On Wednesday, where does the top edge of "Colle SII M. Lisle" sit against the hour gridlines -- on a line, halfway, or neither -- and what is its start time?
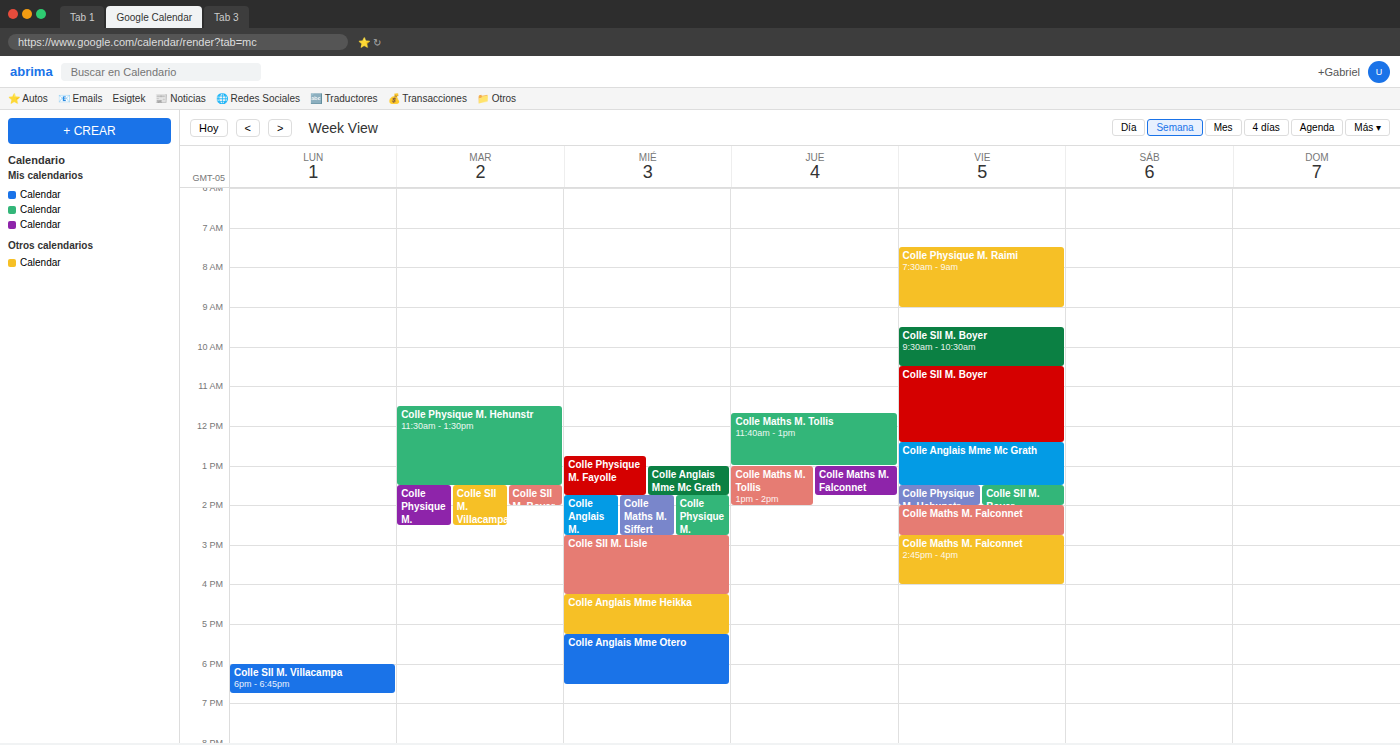
2:45 PM -- neither: three quarters of the way from the 2 PM line to the 3 PM line.